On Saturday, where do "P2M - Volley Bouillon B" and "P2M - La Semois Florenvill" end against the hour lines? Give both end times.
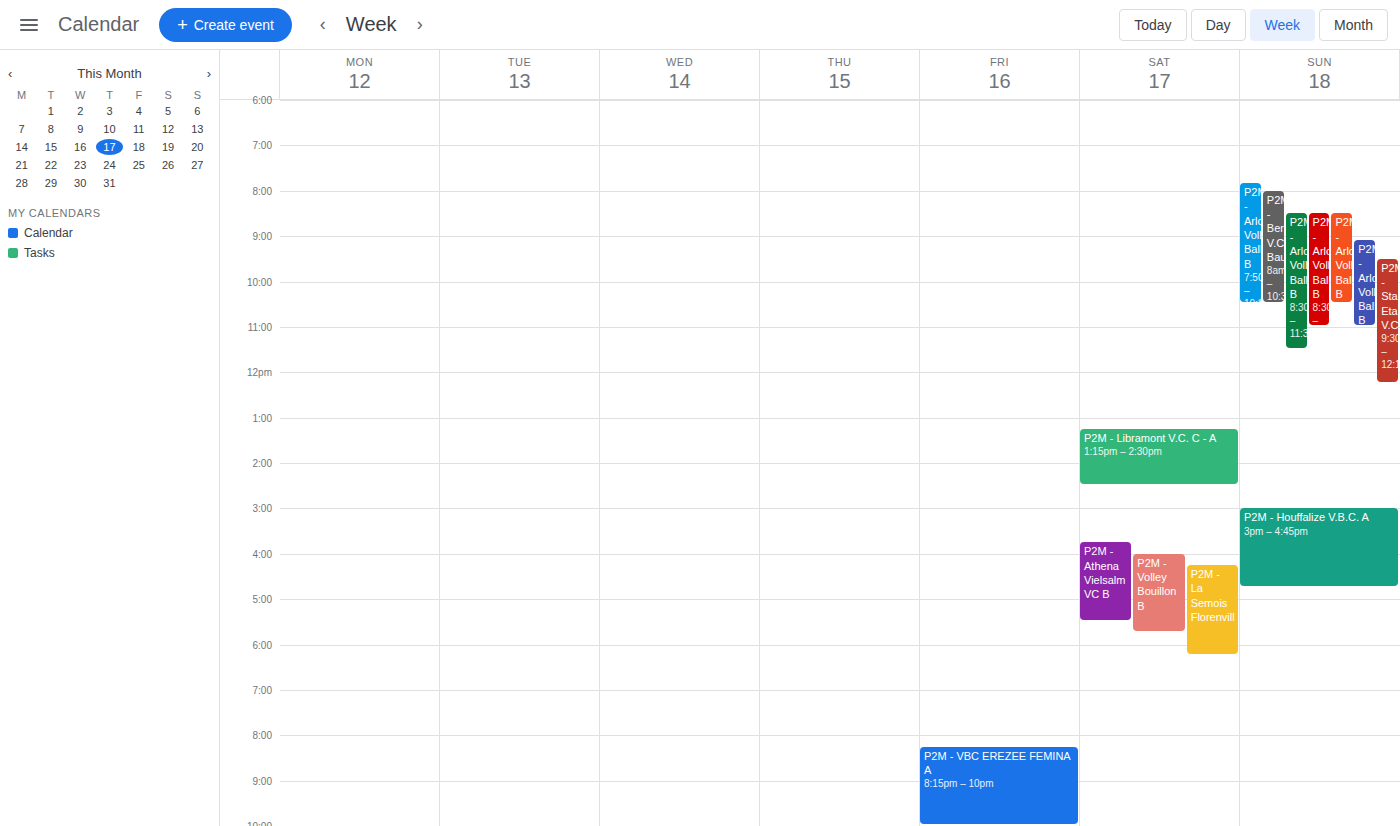
"P2M - Volley Bouillon B": 17:45, neither: three quarters of the way from the 17:00 line to the 18:00 line. "P2M - La Semois Florenvill": 18:15, neither: a quarter of the way from the 18:00 line to the 19:00 line.